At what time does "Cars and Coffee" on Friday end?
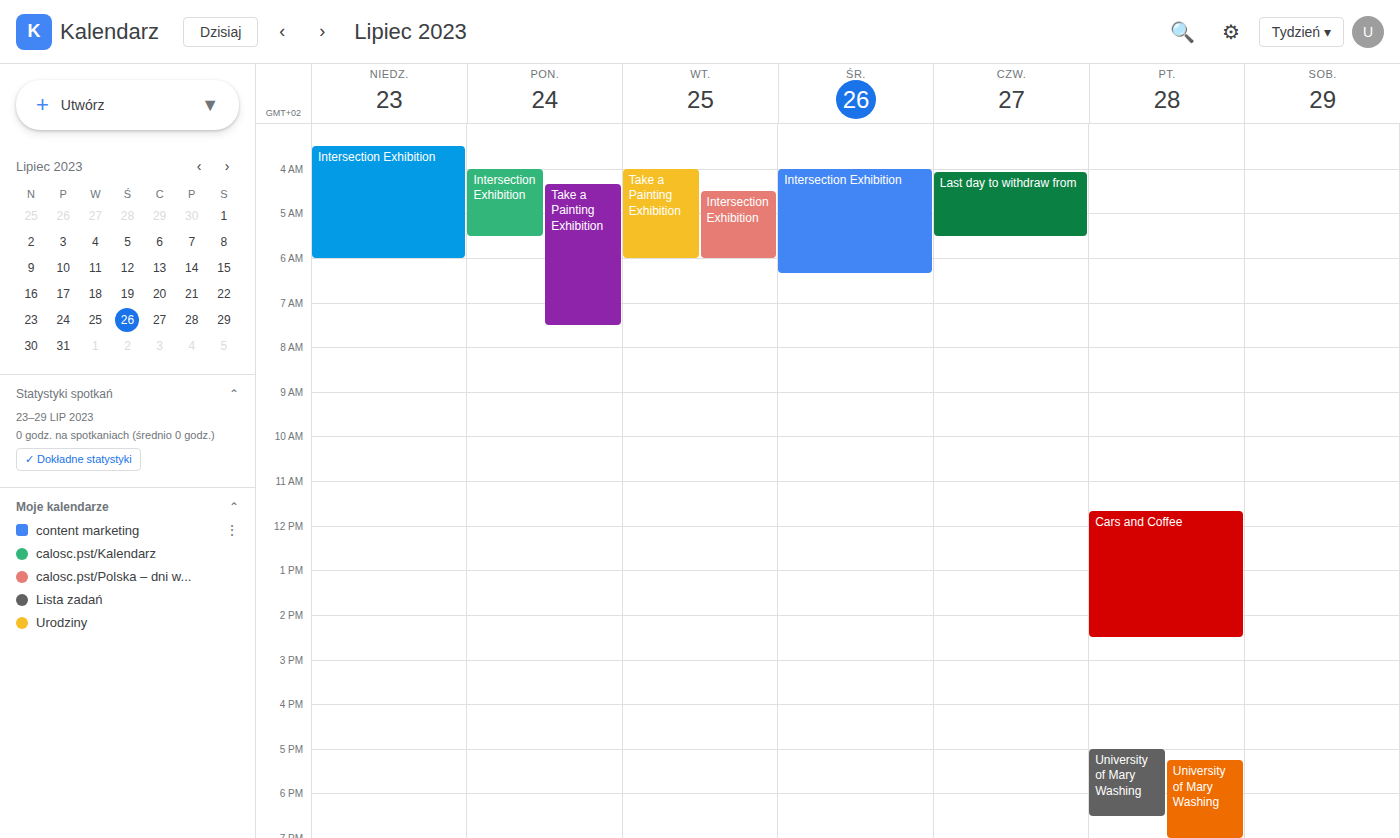
2:30 PM